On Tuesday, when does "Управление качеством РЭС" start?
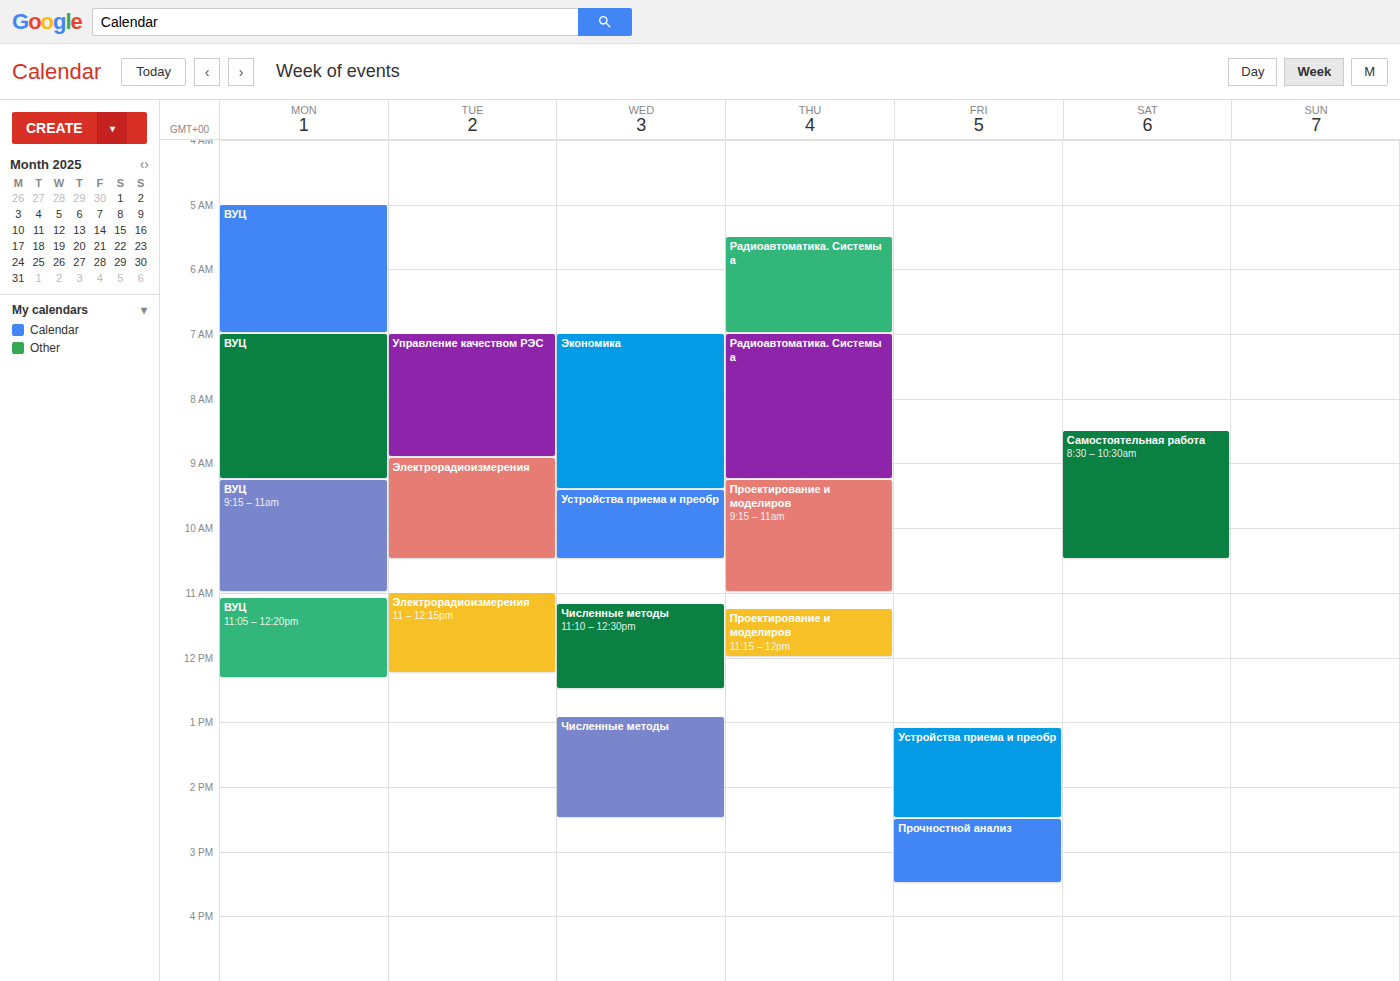
7:00 AM